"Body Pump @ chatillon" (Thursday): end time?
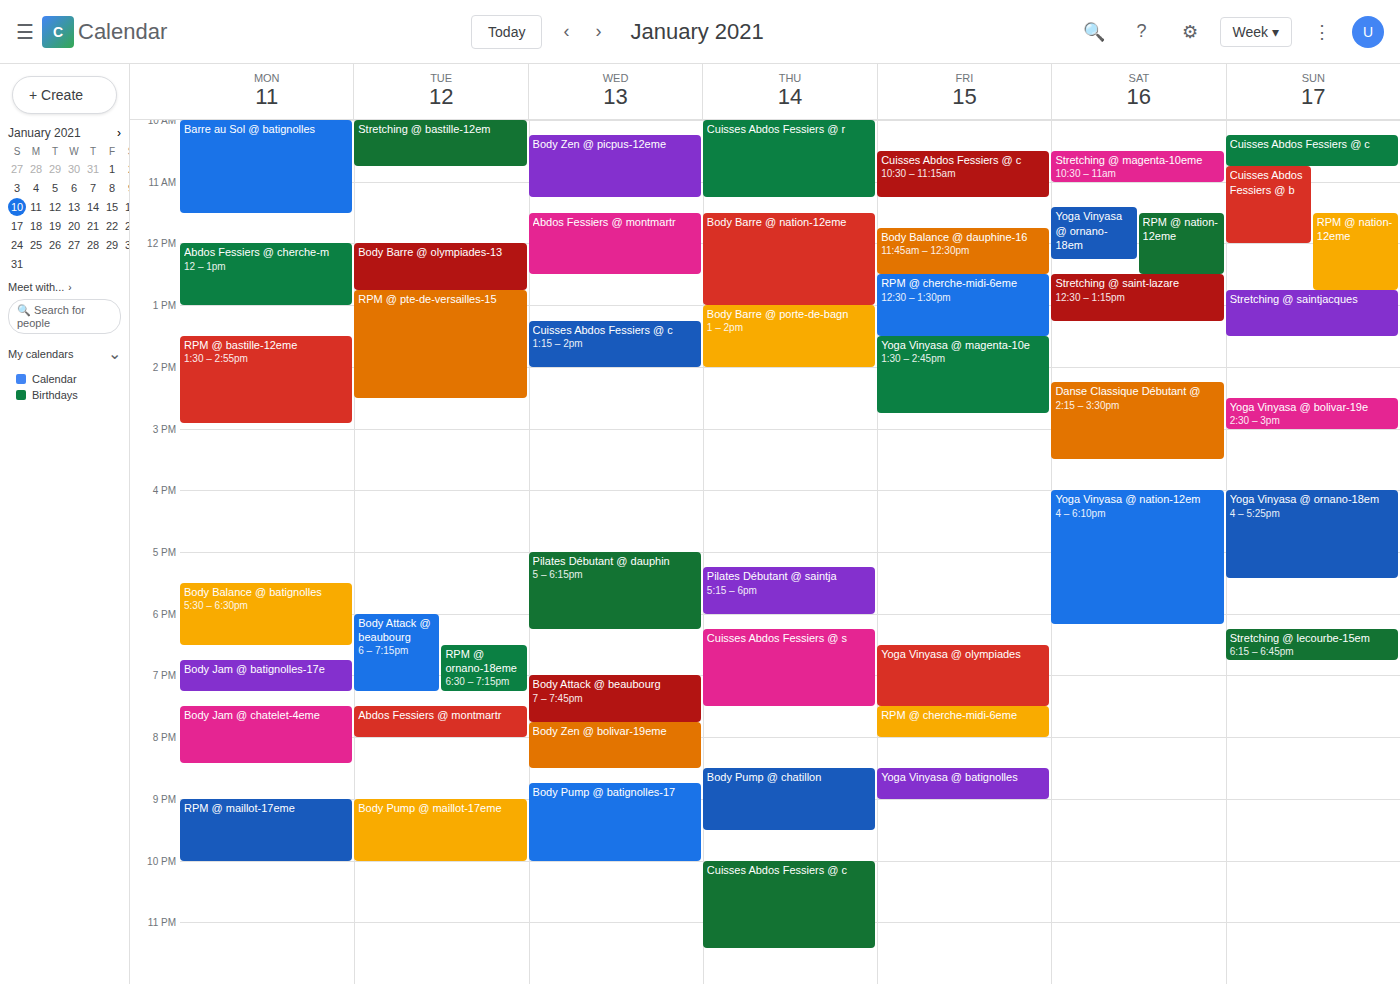
9:30 PM